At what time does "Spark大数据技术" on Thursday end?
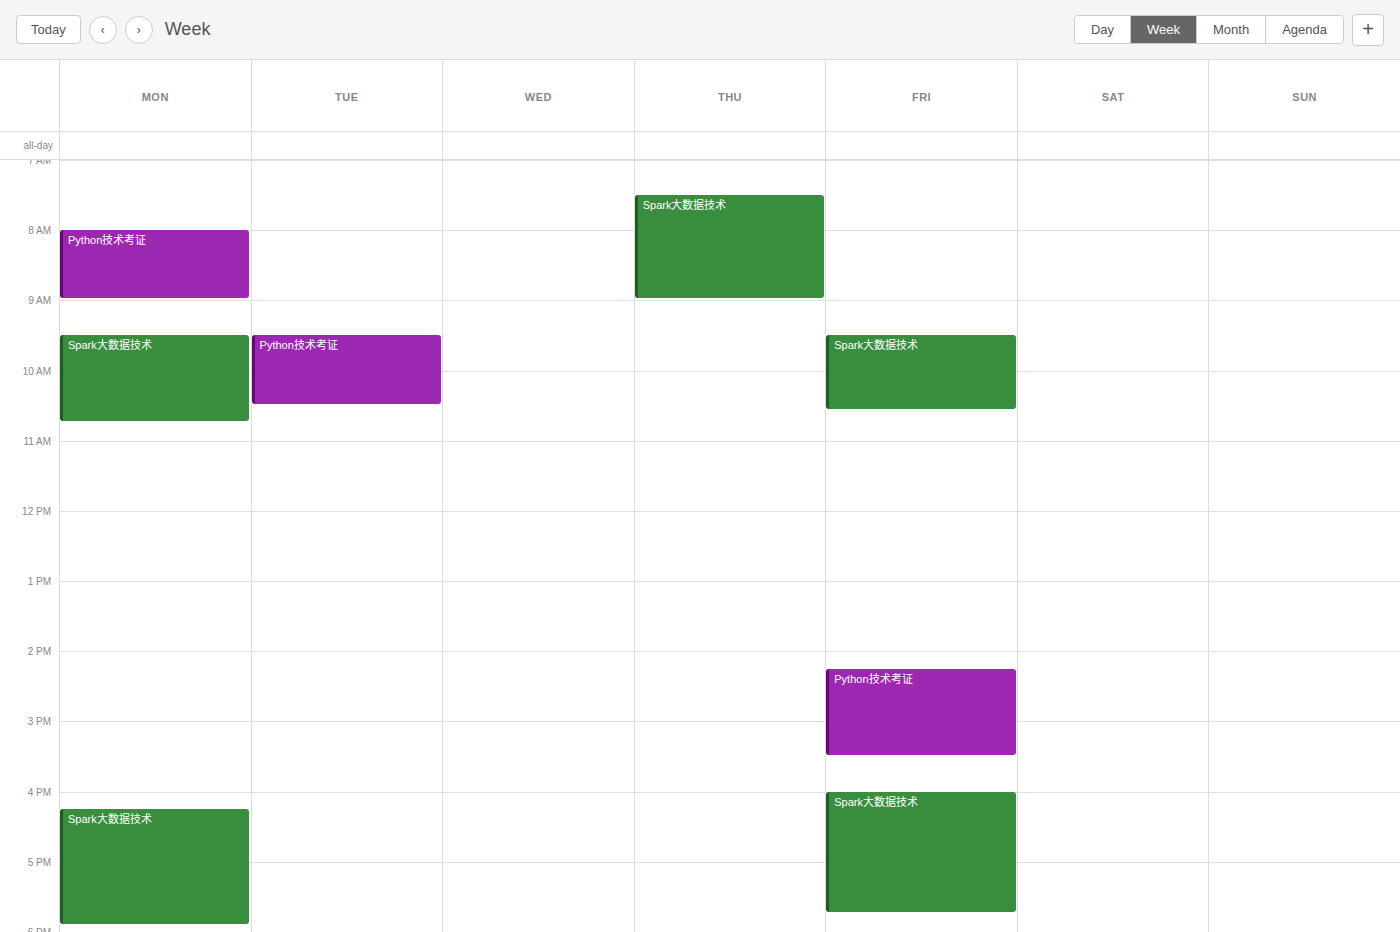
9:00 AM